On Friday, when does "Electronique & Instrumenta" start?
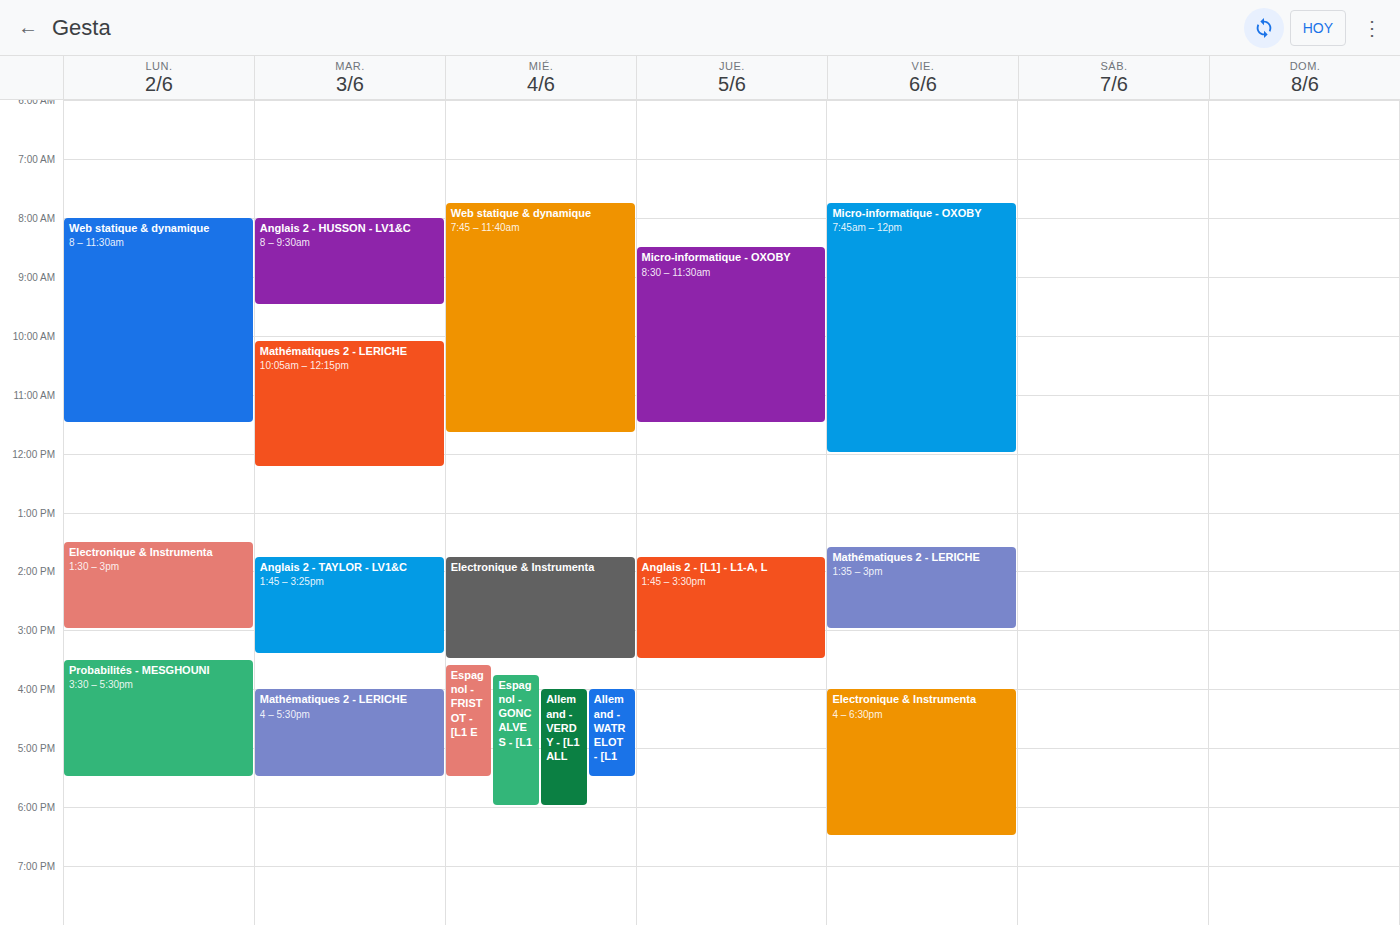
4:00 PM